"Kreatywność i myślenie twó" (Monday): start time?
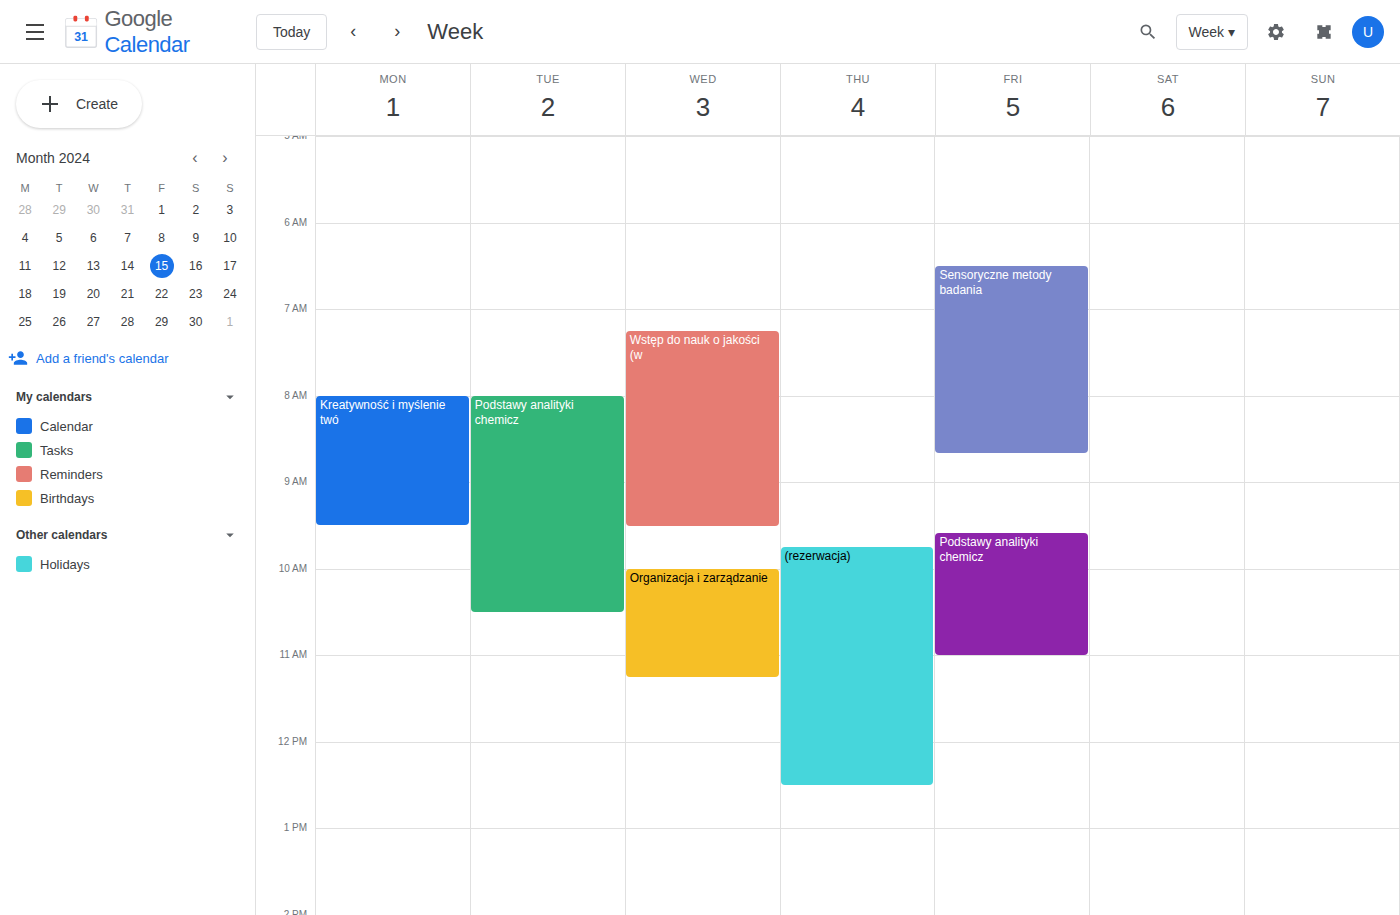
8:00 AM